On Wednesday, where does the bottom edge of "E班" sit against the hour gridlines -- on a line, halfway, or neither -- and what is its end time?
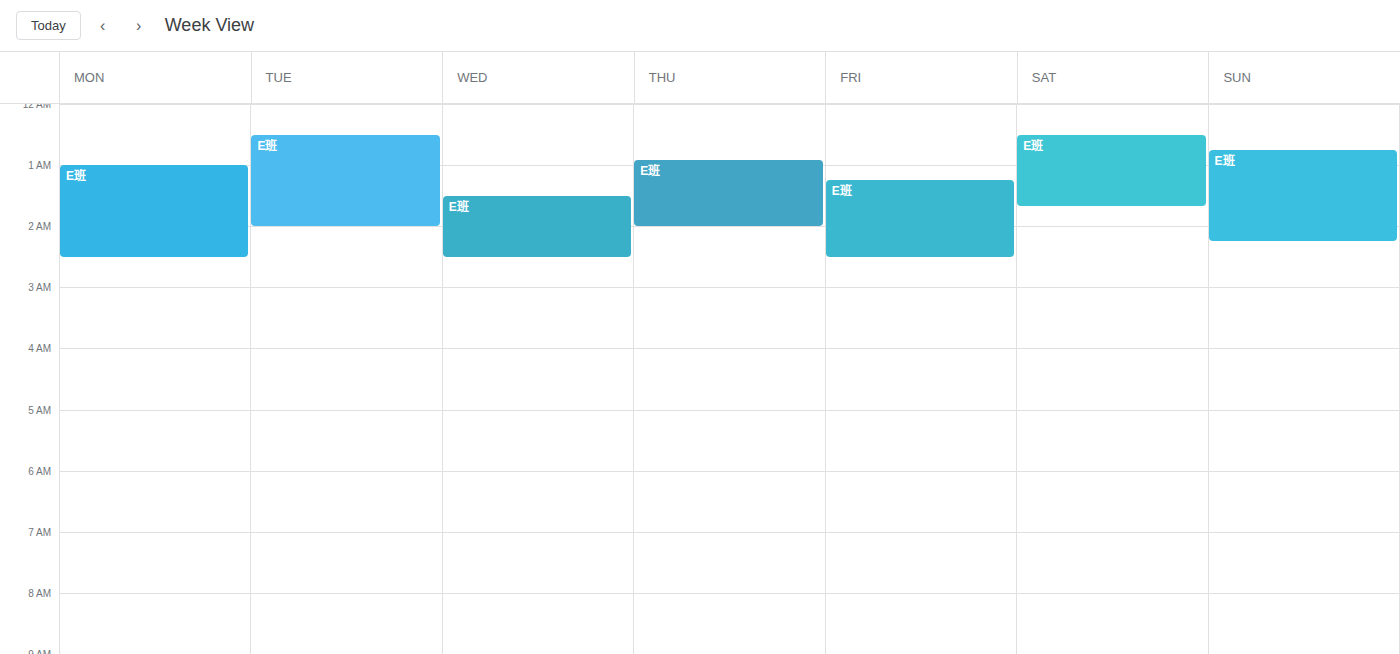
2:30 AM -- halfway between the 2 AM and 3 AM lines.